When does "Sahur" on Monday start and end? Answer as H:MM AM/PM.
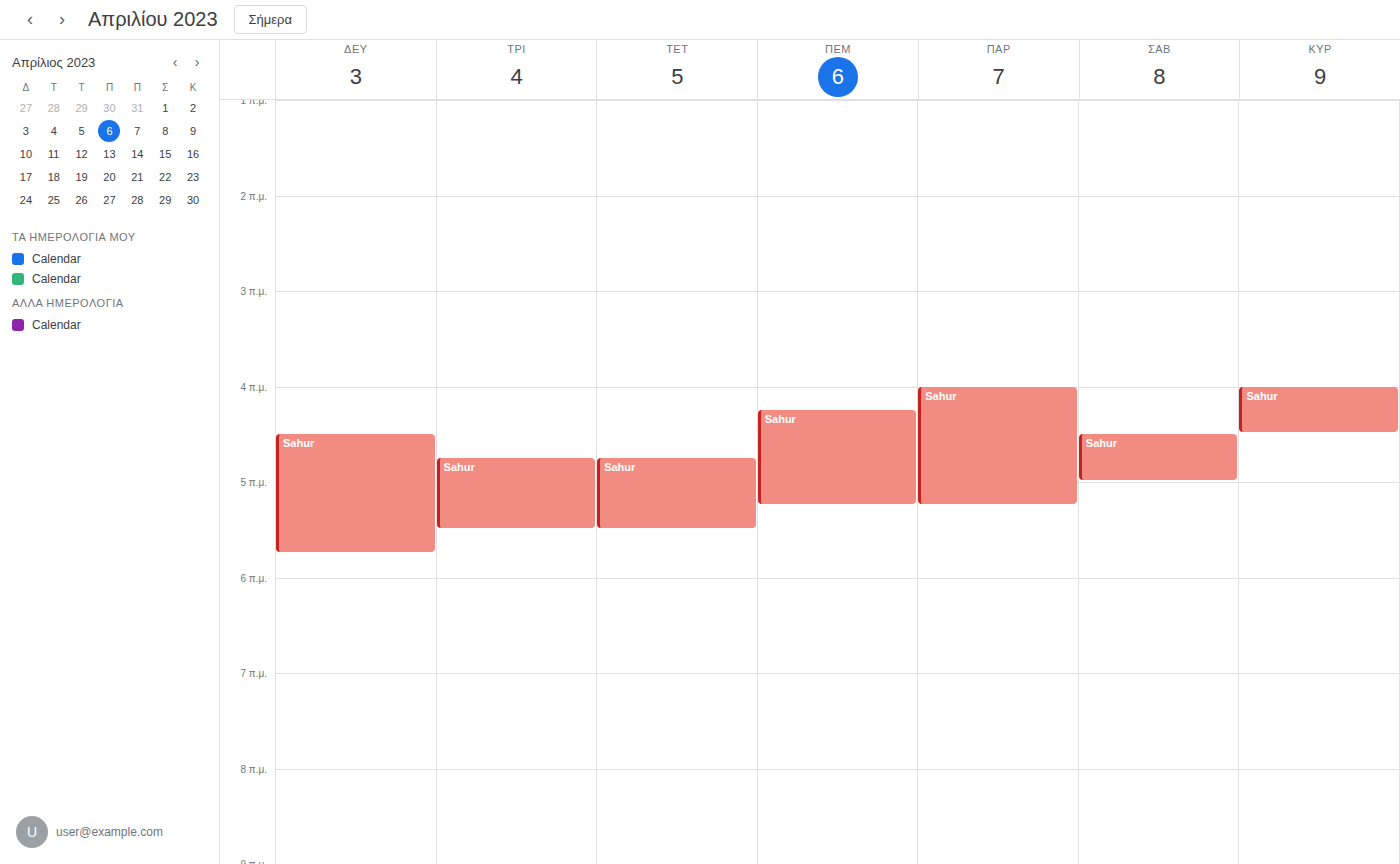
4:30 AM to 5:45 AM